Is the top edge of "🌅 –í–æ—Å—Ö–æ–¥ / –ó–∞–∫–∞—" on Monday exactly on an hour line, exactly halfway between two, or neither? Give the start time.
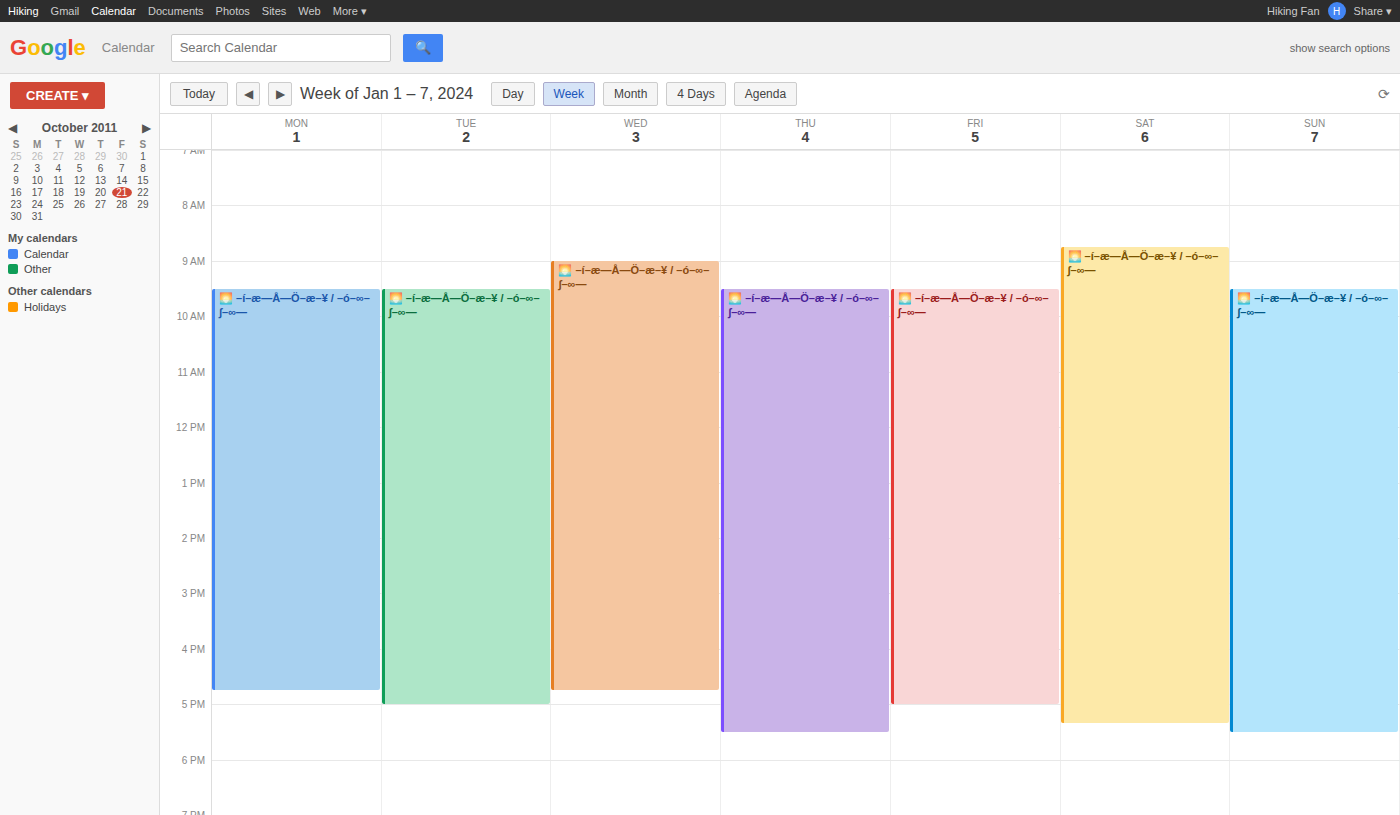
9:30 AM -- halfway between the 9 AM and 10 AM lines.